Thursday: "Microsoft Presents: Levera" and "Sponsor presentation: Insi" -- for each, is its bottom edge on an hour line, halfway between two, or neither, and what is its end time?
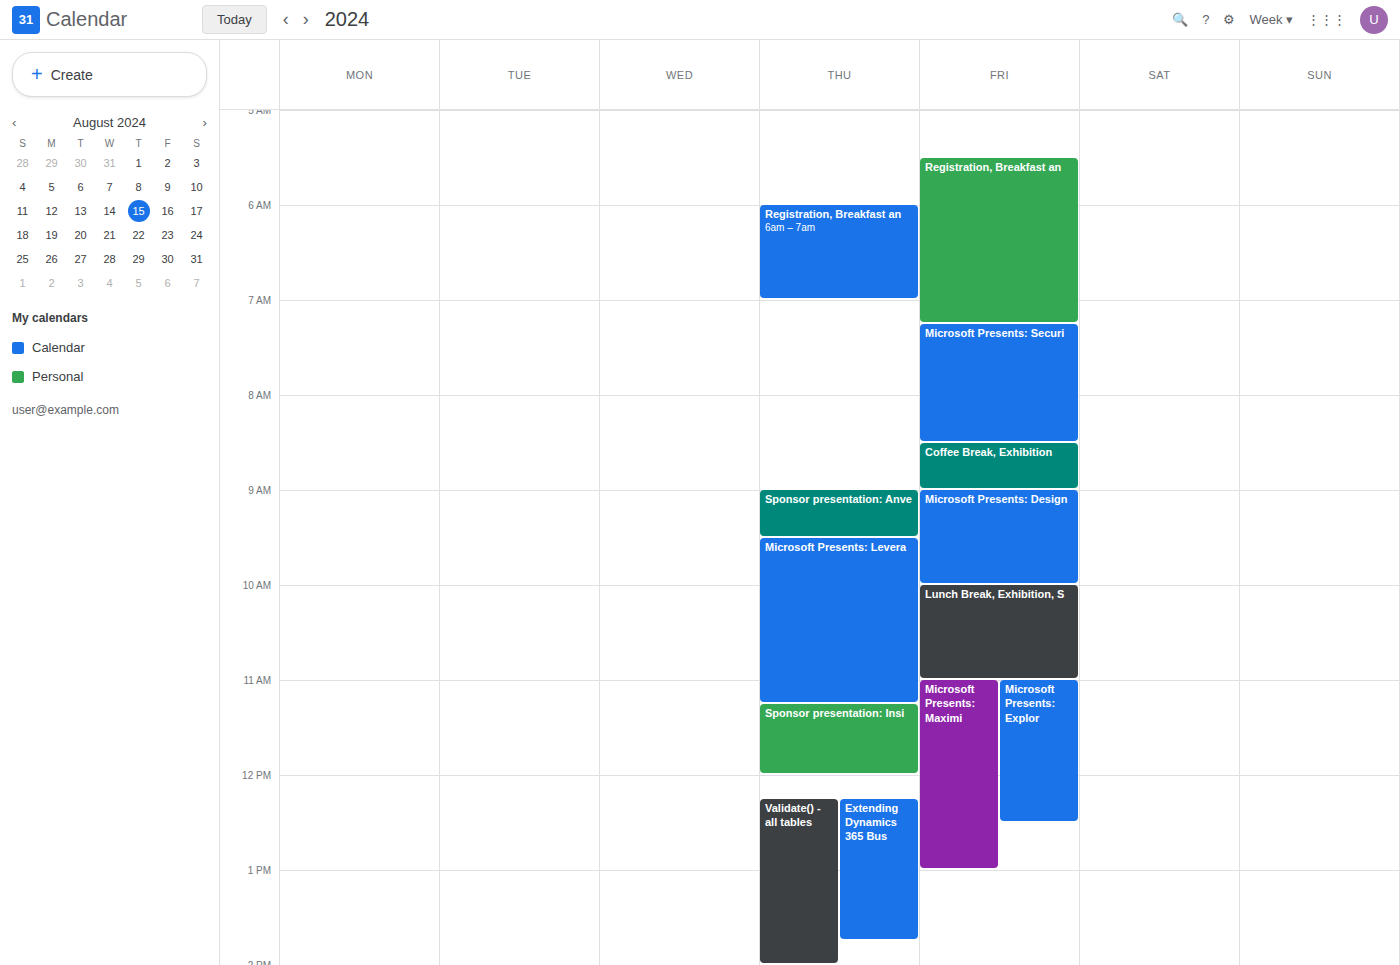
"Microsoft Presents: Levera": 11:15 AM, neither: a quarter of the way from the 11 AM line to the 12 PM line. "Sponsor presentation: Insi": 12:00 PM, exactly on the 12 PM line.